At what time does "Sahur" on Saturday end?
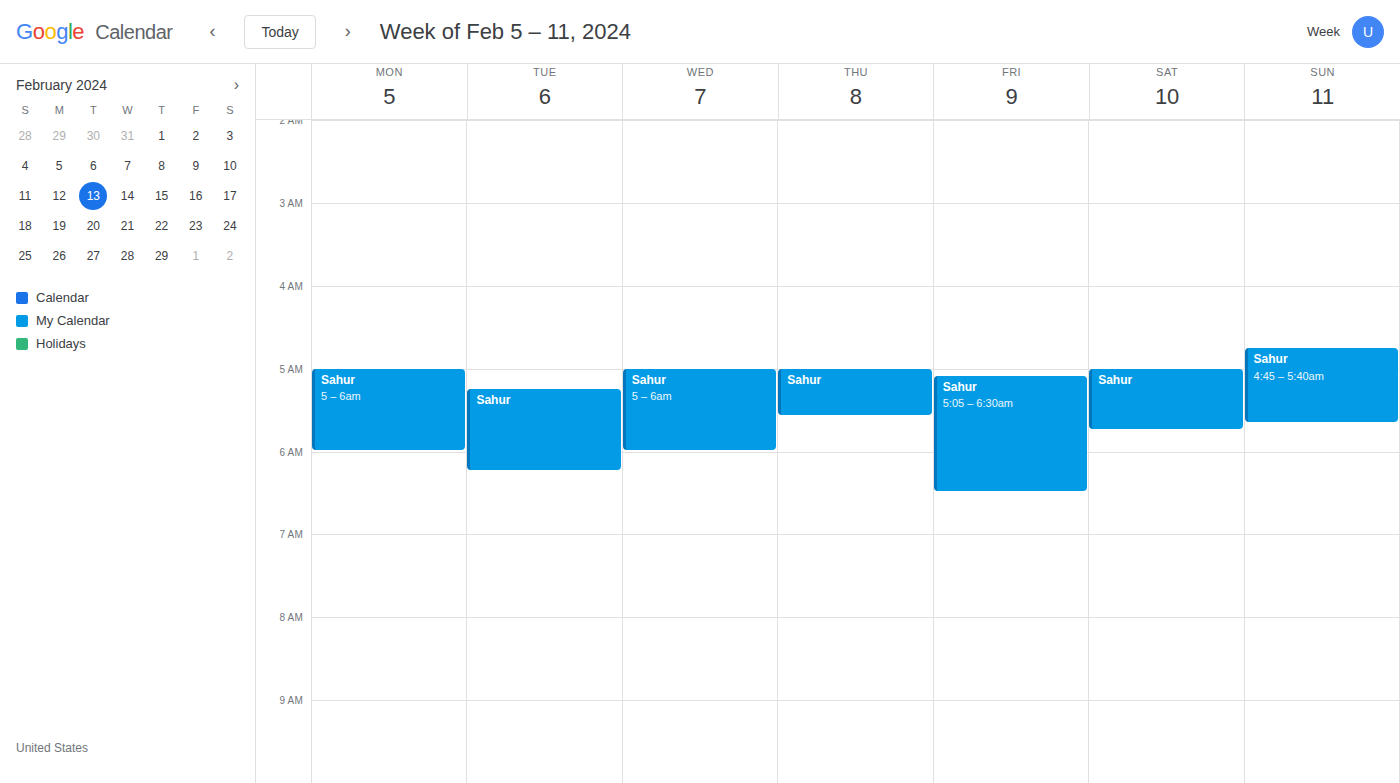
5:45 AM